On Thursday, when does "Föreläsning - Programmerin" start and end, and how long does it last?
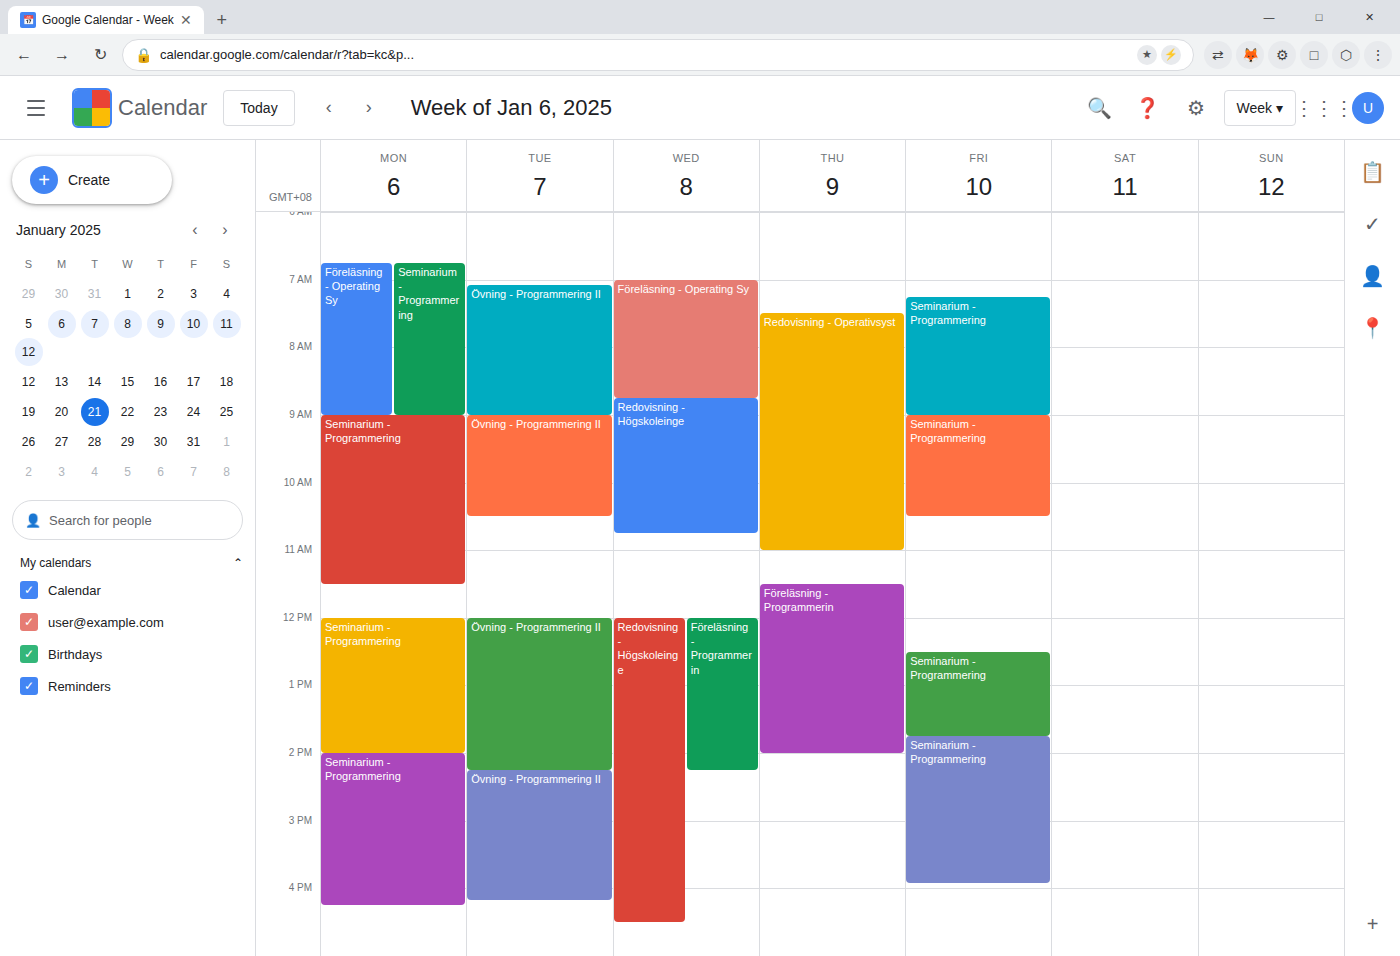
11:30 AM to 2:00 PM, 2 hours 30 minutes